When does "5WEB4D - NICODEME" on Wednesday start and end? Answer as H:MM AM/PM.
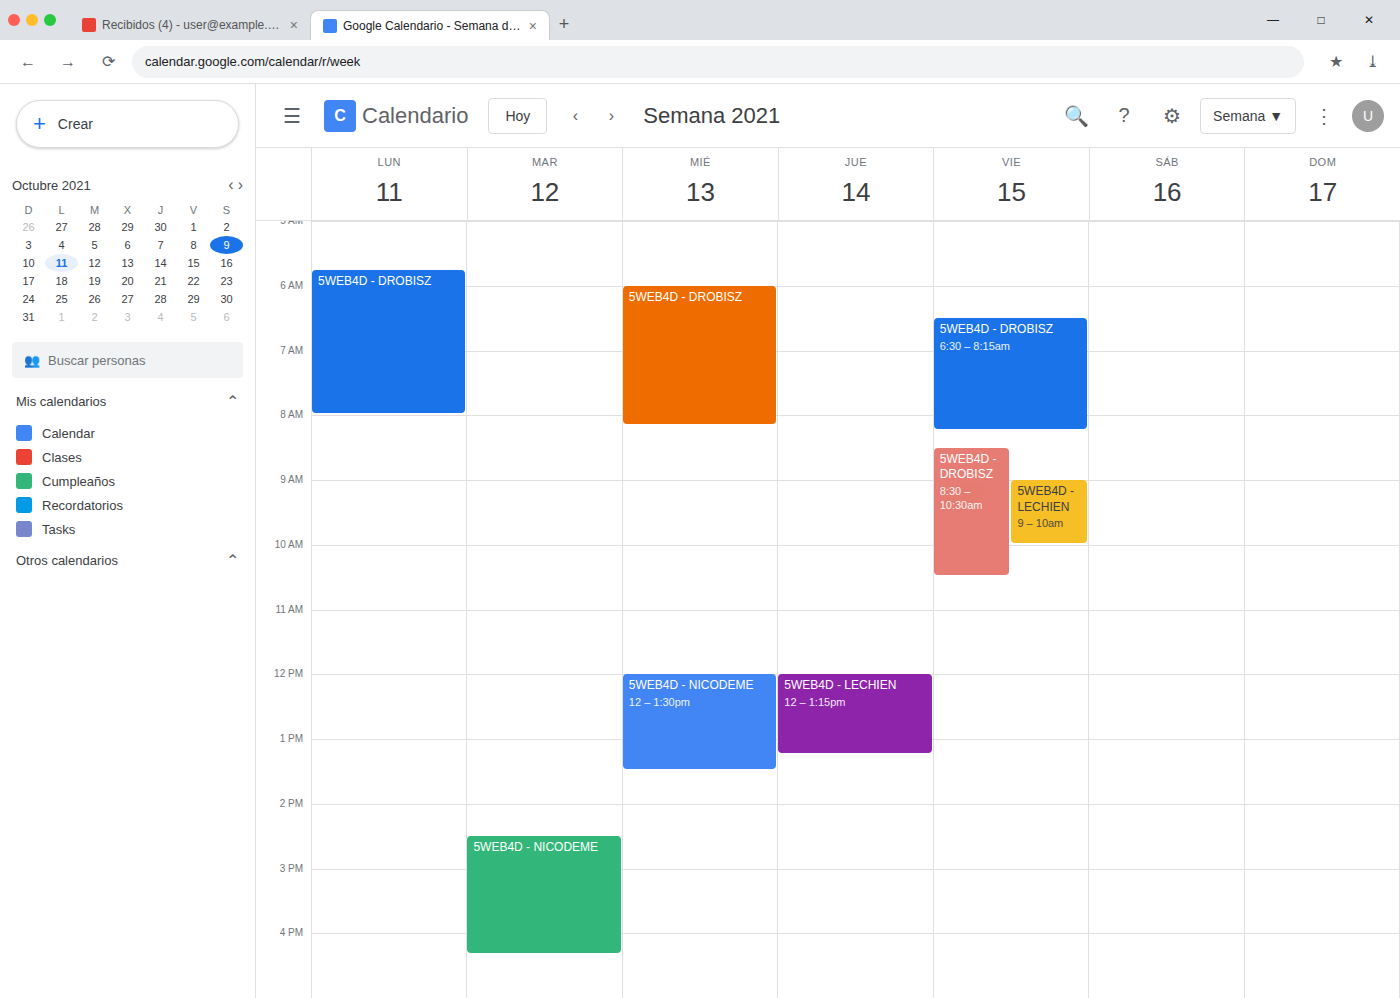
12:00 PM to 1:30 PM